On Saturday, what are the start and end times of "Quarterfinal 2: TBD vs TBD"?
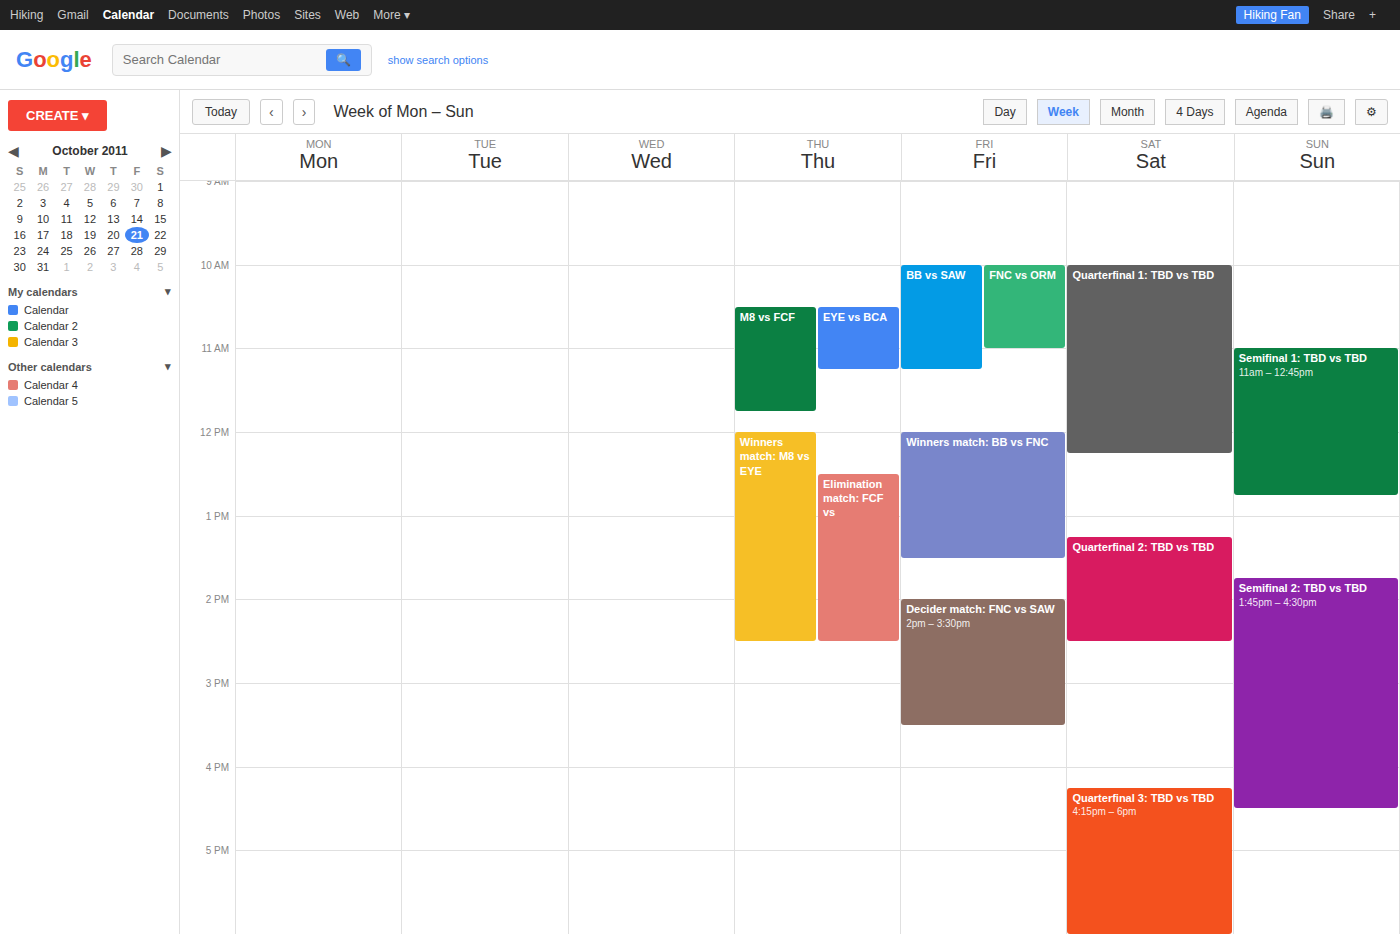
1:15 PM to 2:30 PM